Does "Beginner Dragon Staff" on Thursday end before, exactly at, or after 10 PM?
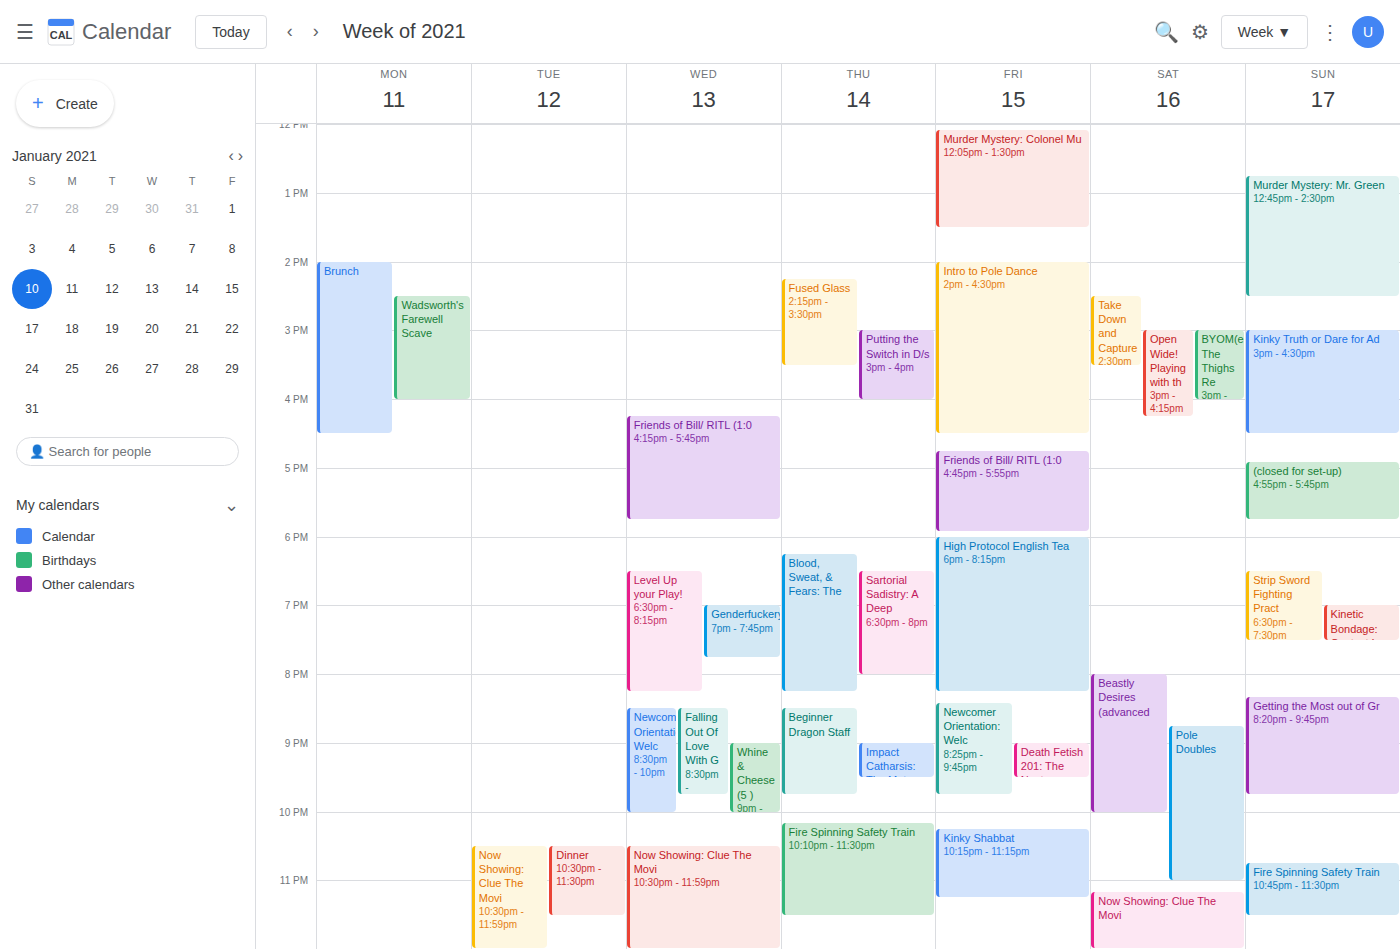
9:45 PM -- before 10 PM, 15 minutes above the 10 PM line.